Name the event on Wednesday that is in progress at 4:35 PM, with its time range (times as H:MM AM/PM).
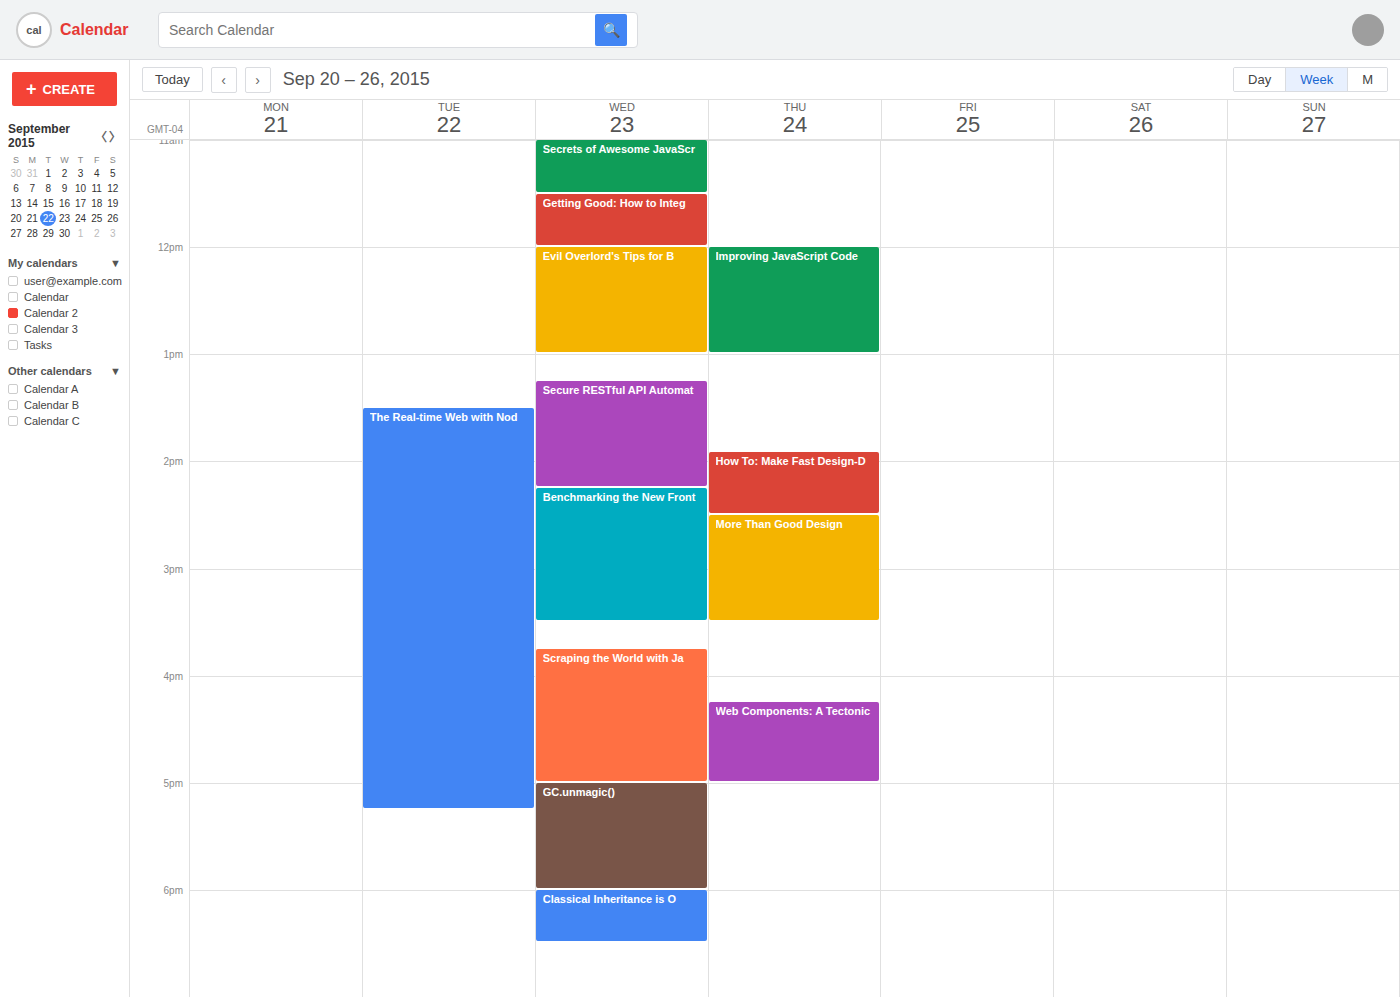
"Scraping the World with Ja", 3:45 PM to 5:00 PM